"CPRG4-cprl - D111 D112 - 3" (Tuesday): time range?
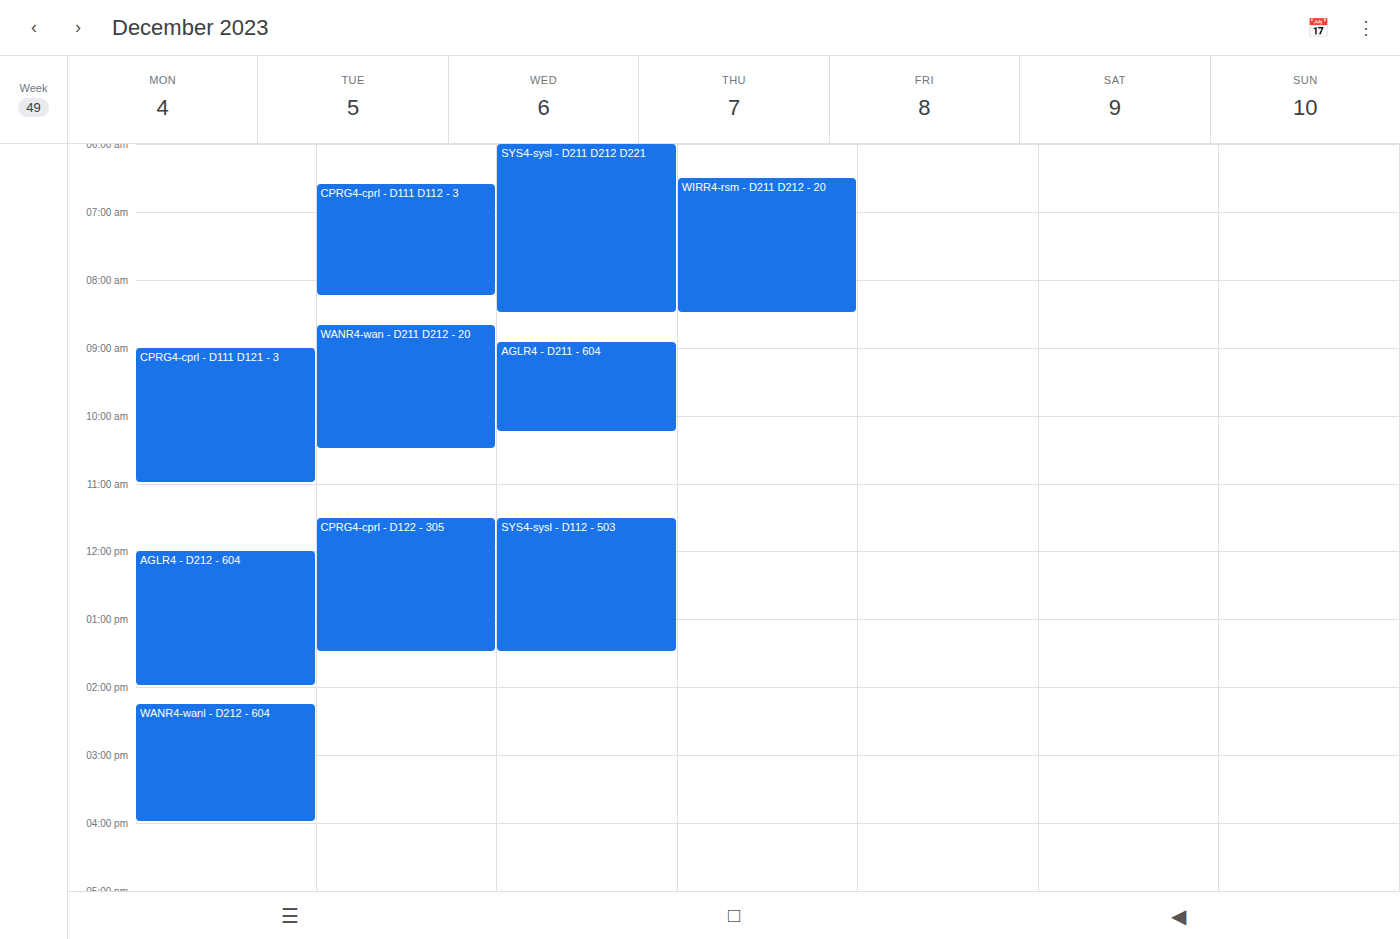
6:35 AM to 8:15 AM